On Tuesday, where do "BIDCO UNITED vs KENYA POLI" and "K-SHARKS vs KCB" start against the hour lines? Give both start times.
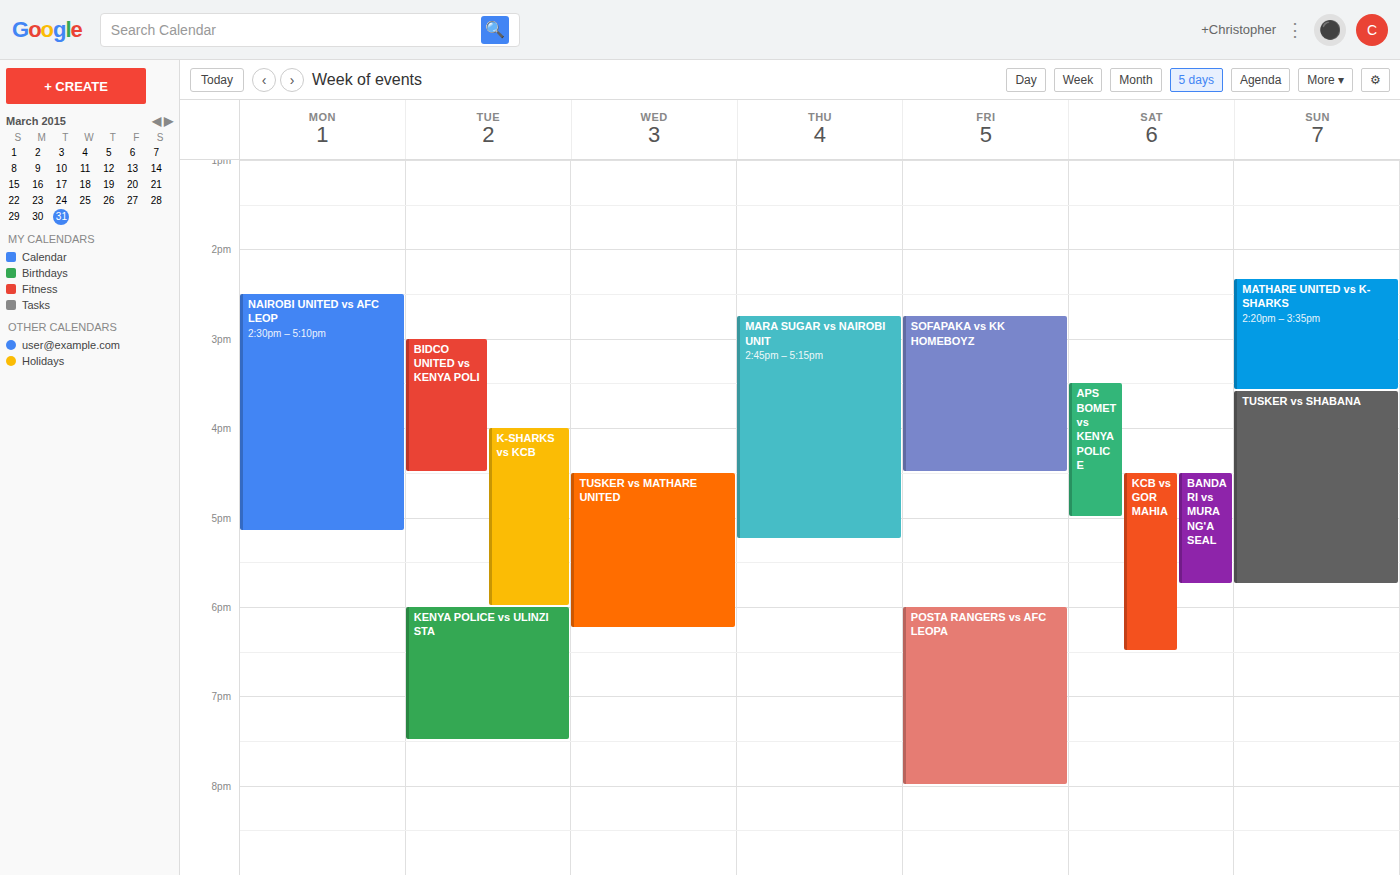
"BIDCO UNITED vs KENYA POLI": 3:00 PM, exactly on the 3 PM line. "K-SHARKS vs KCB": 4:00 PM, exactly on the 4 PM line.